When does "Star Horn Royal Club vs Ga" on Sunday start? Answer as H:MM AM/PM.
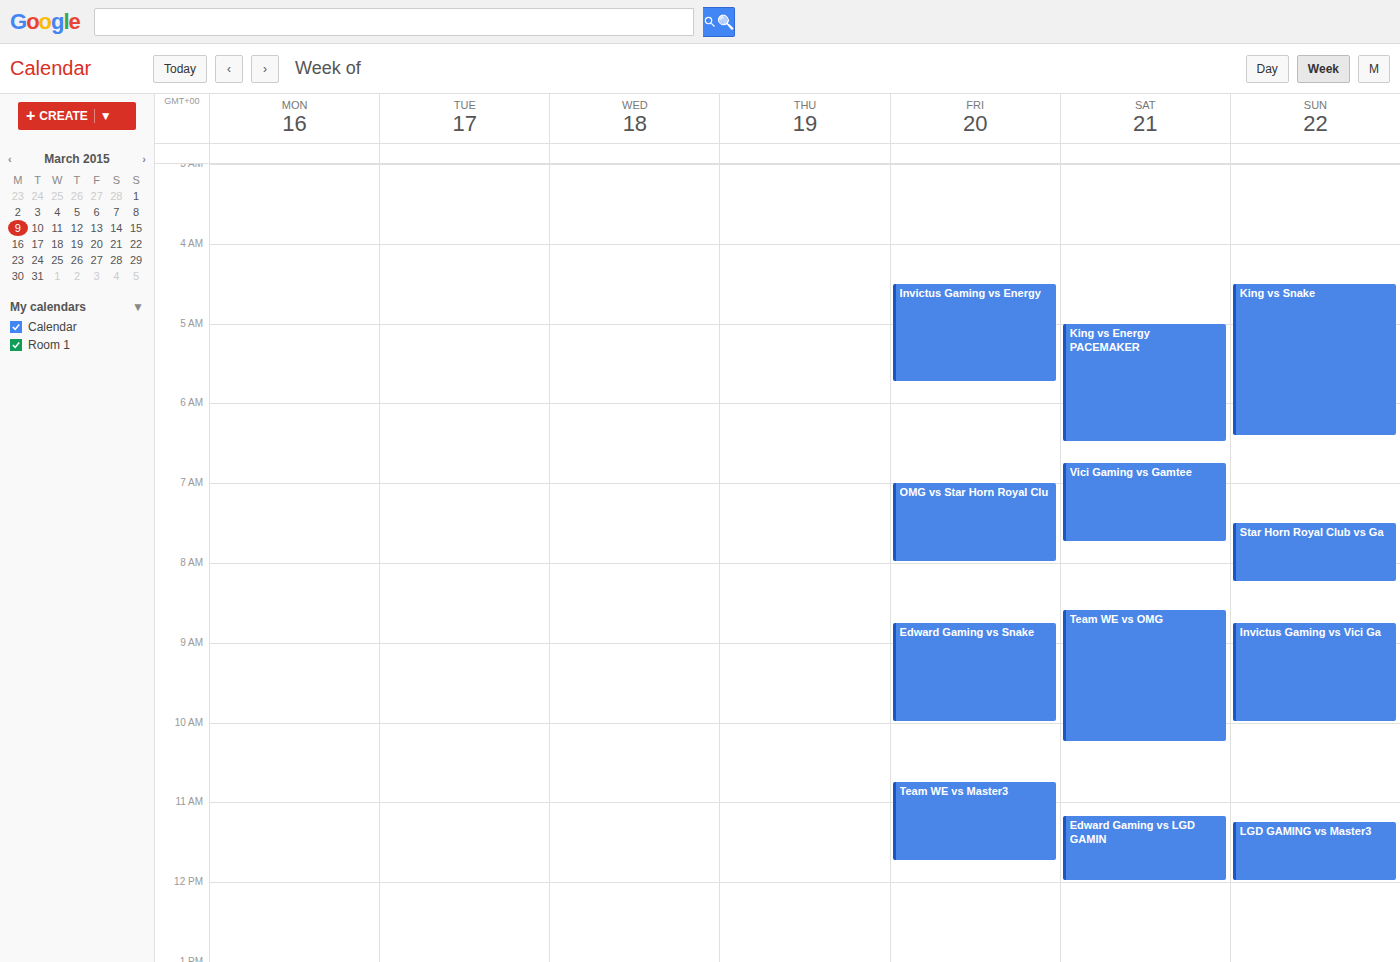
7:30 AM